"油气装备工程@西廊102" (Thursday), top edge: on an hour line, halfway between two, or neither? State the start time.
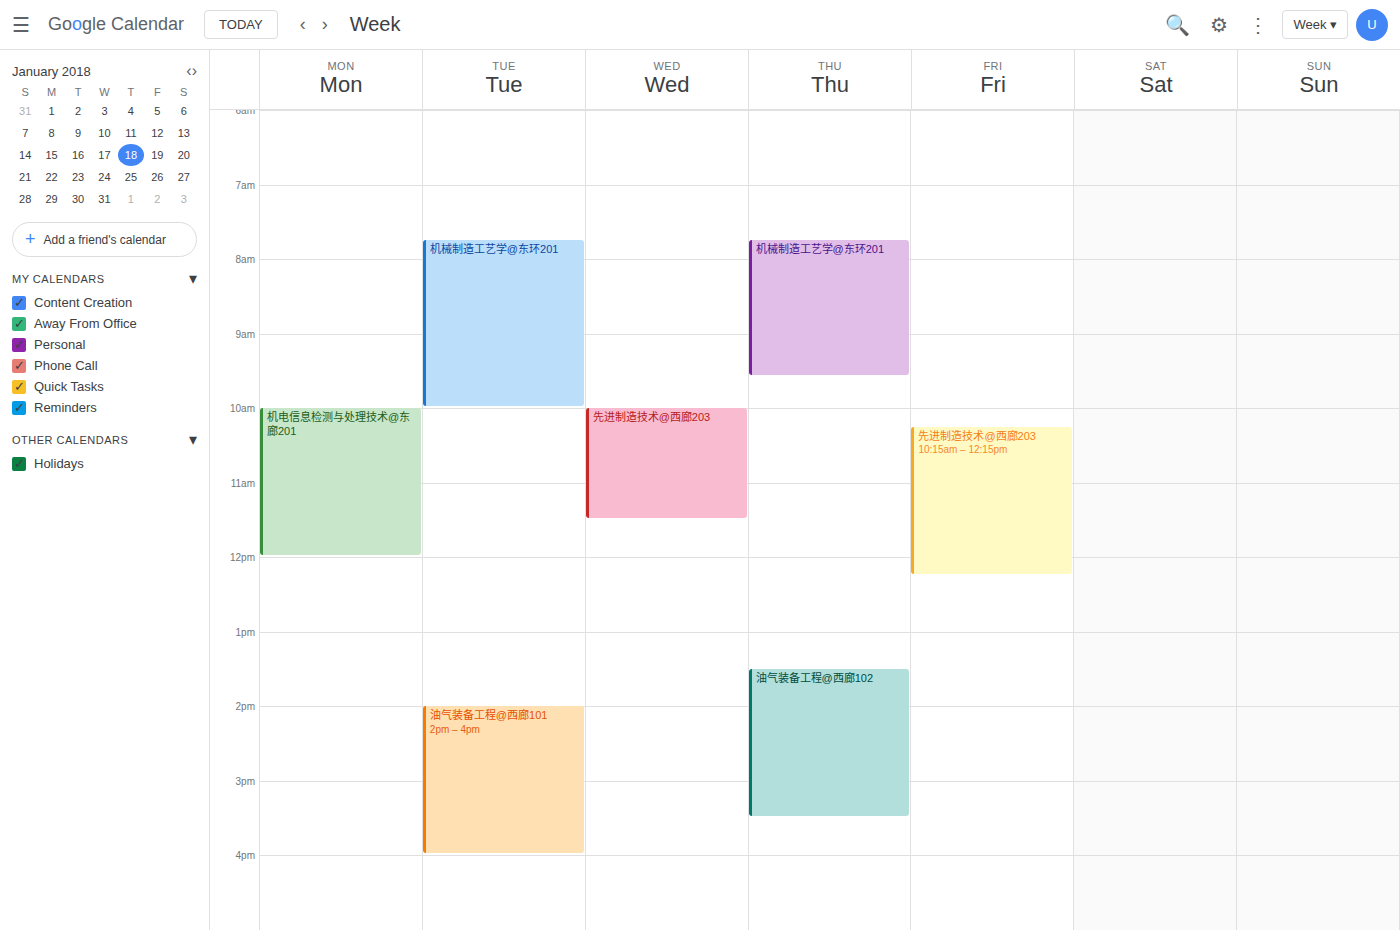
1:30 PM -- halfway between the 1 PM and 2 PM lines.